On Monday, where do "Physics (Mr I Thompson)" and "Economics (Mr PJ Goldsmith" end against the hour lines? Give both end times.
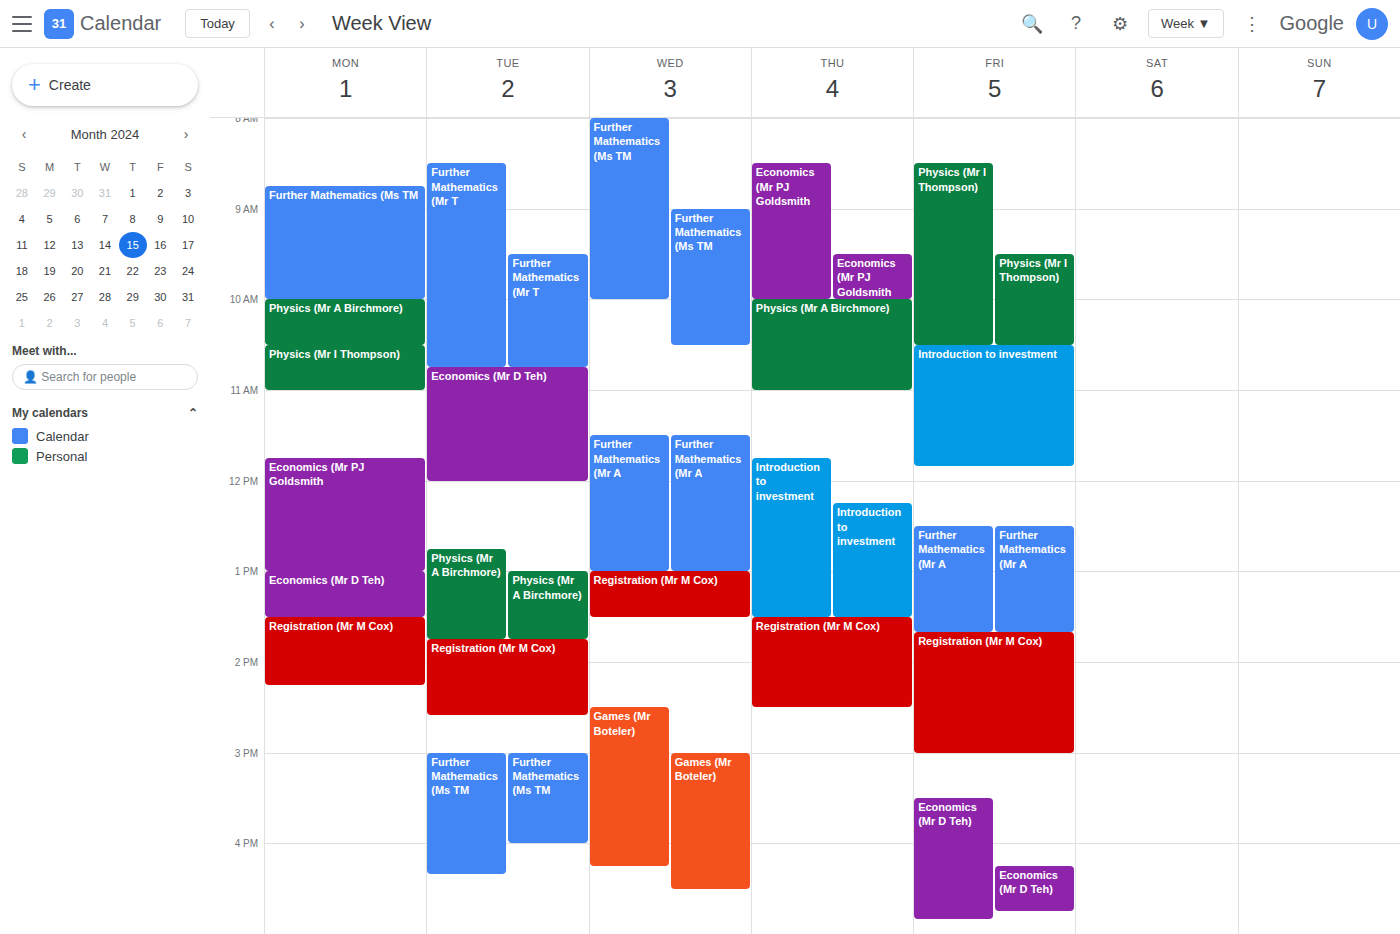
"Physics (Mr I Thompson)": 11:00 AM, exactly on the 11 AM line. "Economics (Mr PJ Goldsmith": 1:00 PM, exactly on the 1 PM line.